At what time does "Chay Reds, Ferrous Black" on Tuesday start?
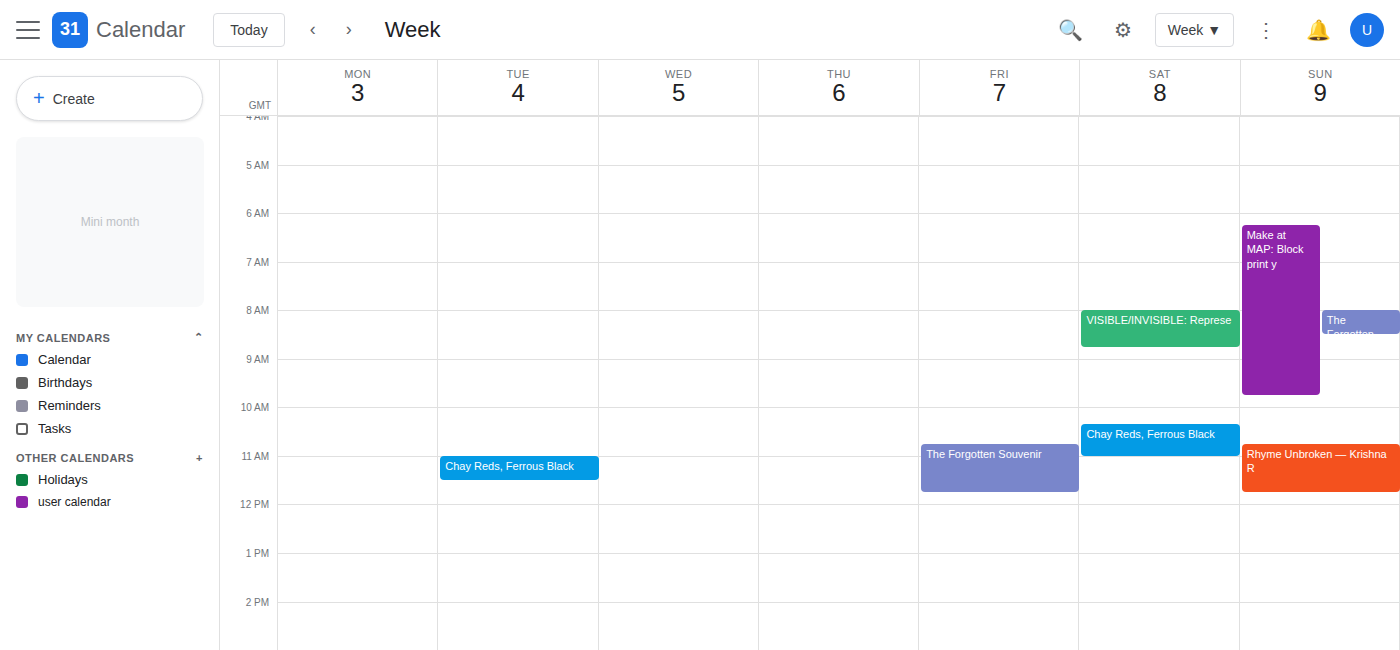
11:00 AM